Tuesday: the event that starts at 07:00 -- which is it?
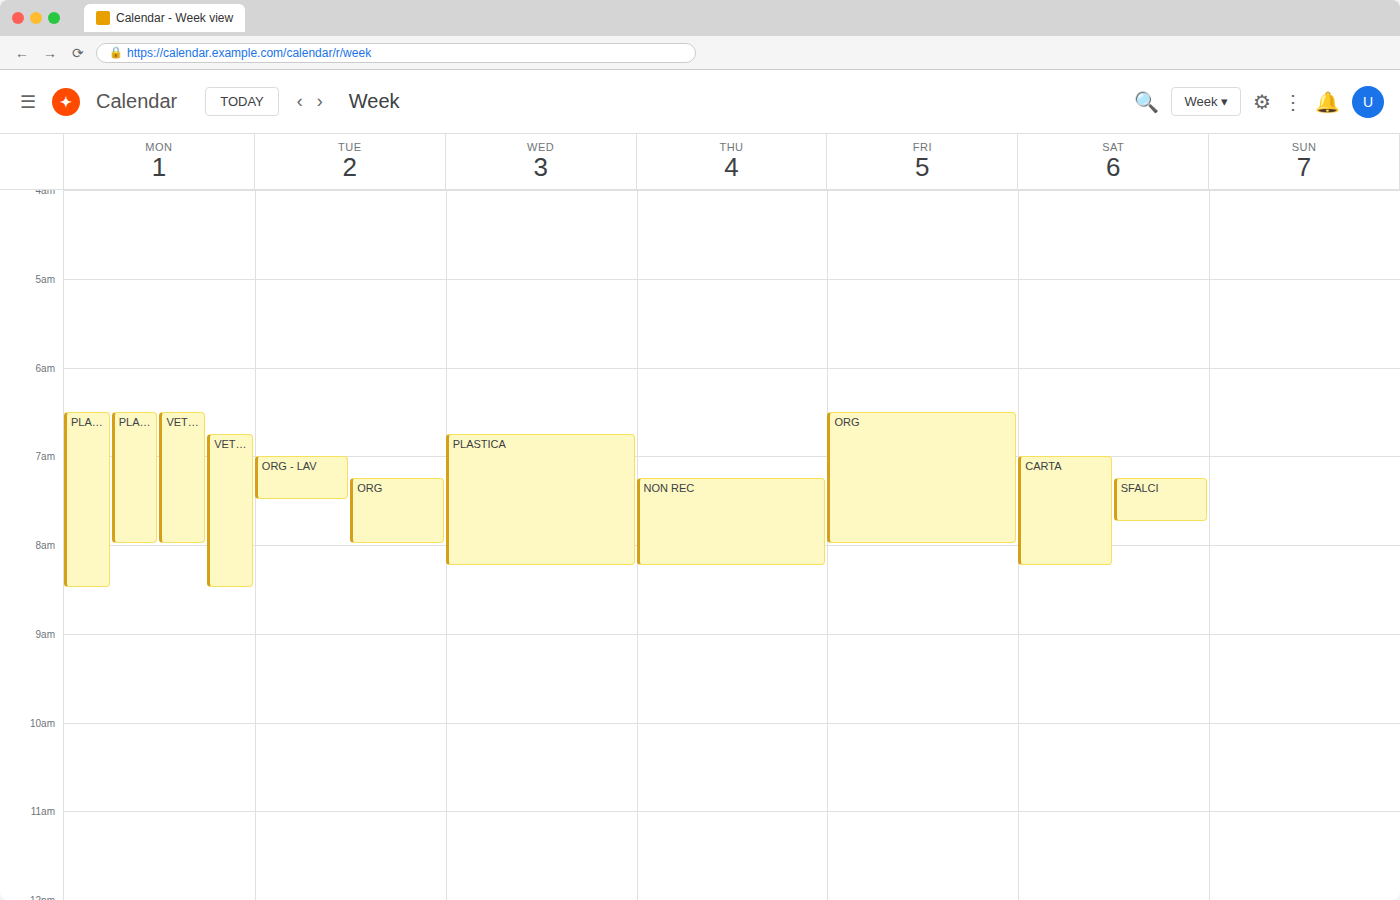
"ORG - LAV"